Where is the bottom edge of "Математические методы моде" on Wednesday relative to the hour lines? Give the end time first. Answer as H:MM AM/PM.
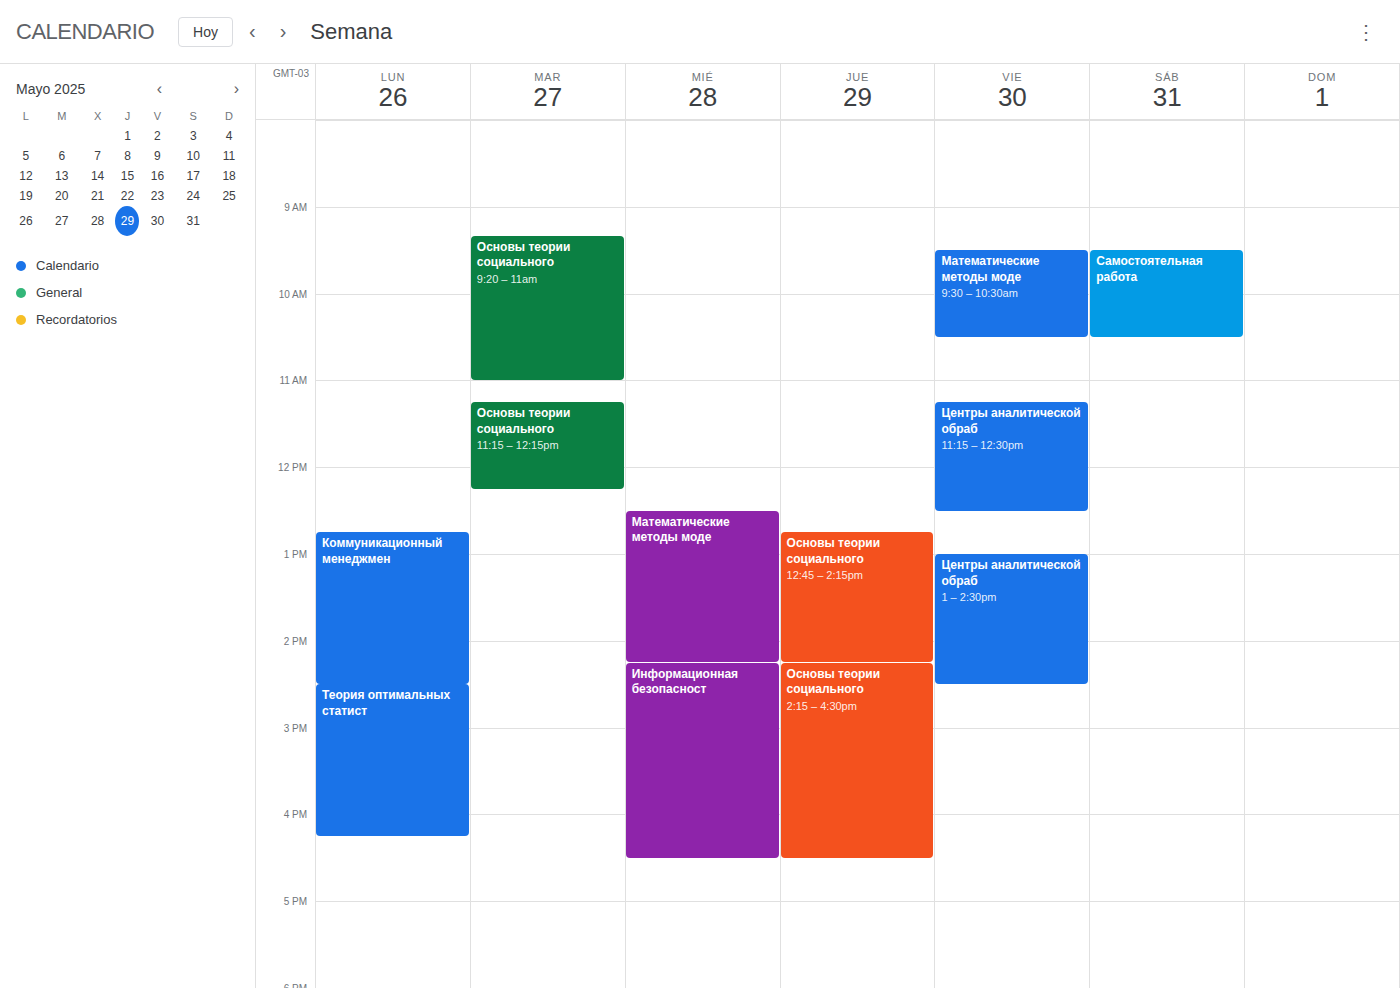
2:15 PM -- neither: a quarter of the way from the 2 PM line to the 3 PM line.